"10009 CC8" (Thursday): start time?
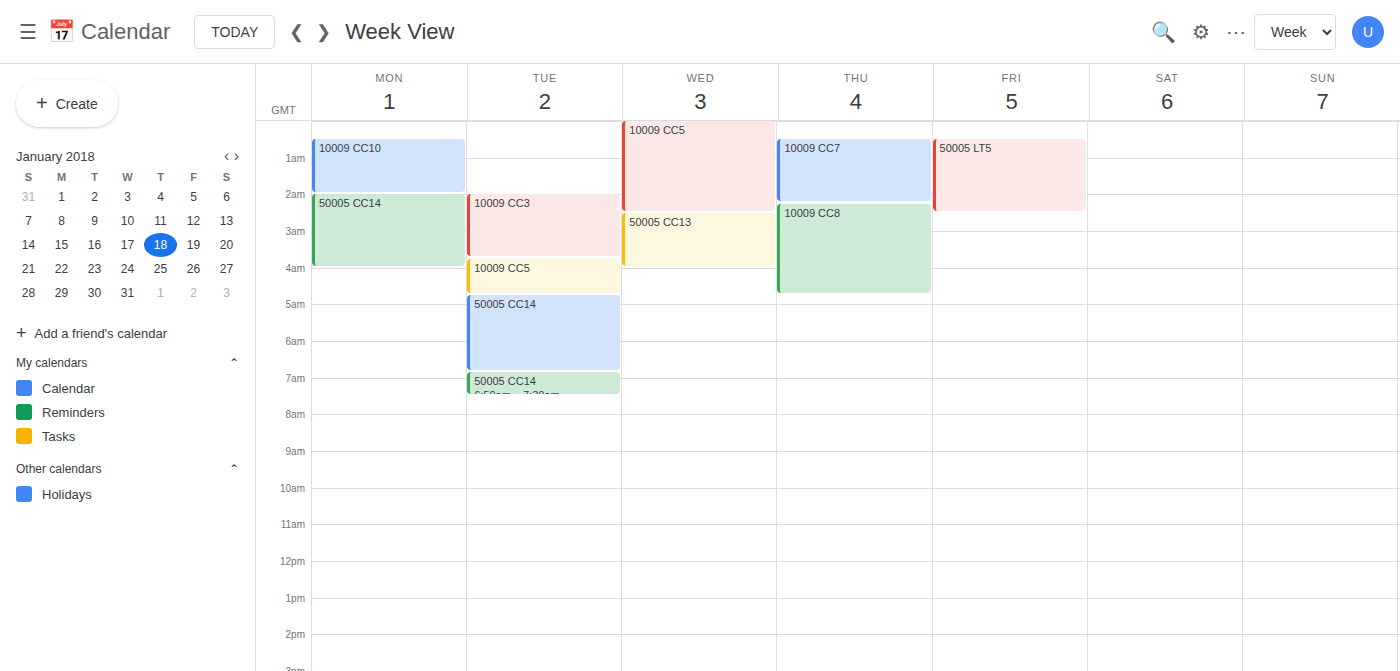
2:15 AM